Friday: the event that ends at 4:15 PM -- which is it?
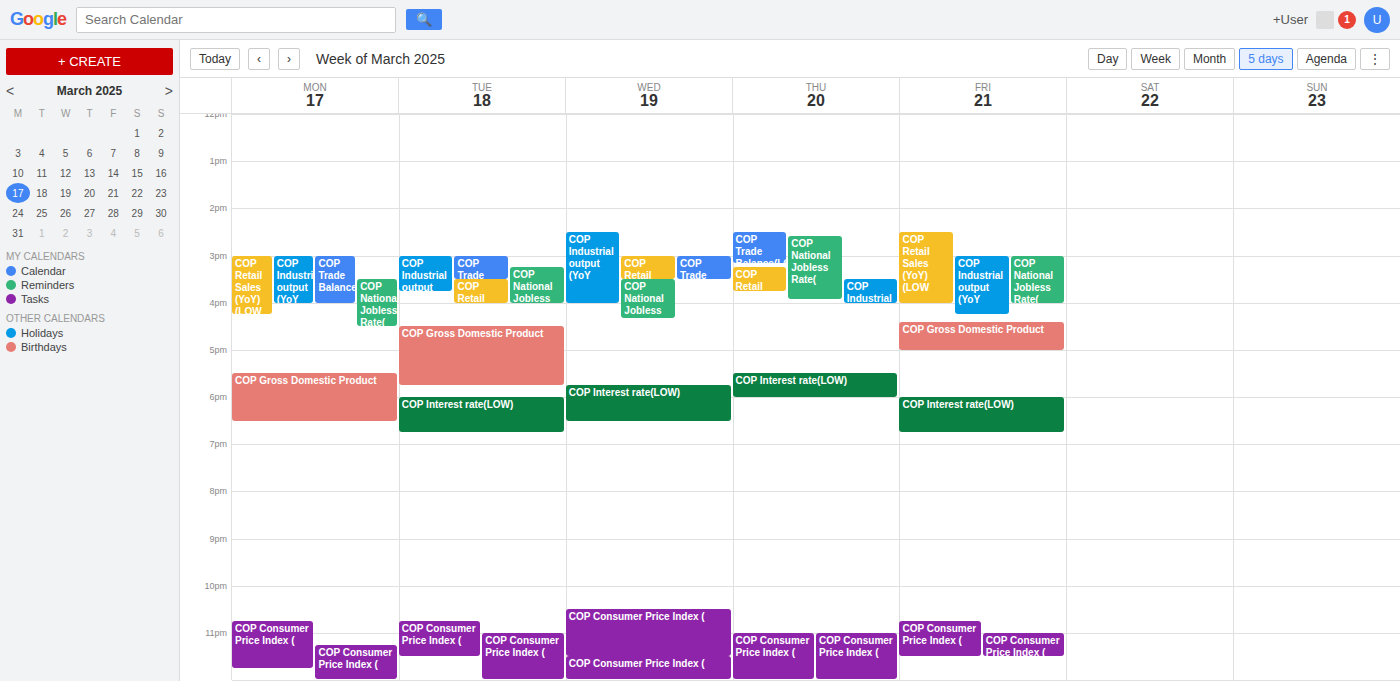
"COP Industrial output (YoY"